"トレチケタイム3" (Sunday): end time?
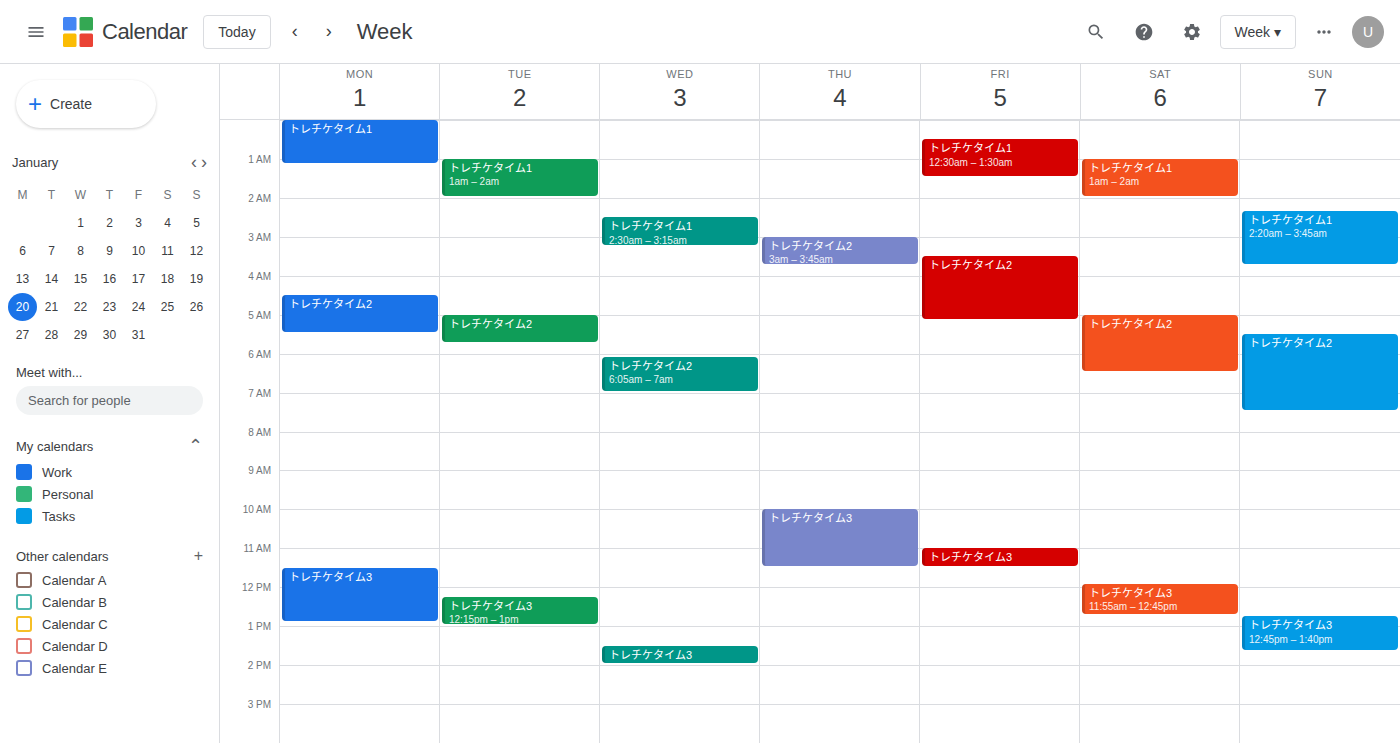
1:40 PM